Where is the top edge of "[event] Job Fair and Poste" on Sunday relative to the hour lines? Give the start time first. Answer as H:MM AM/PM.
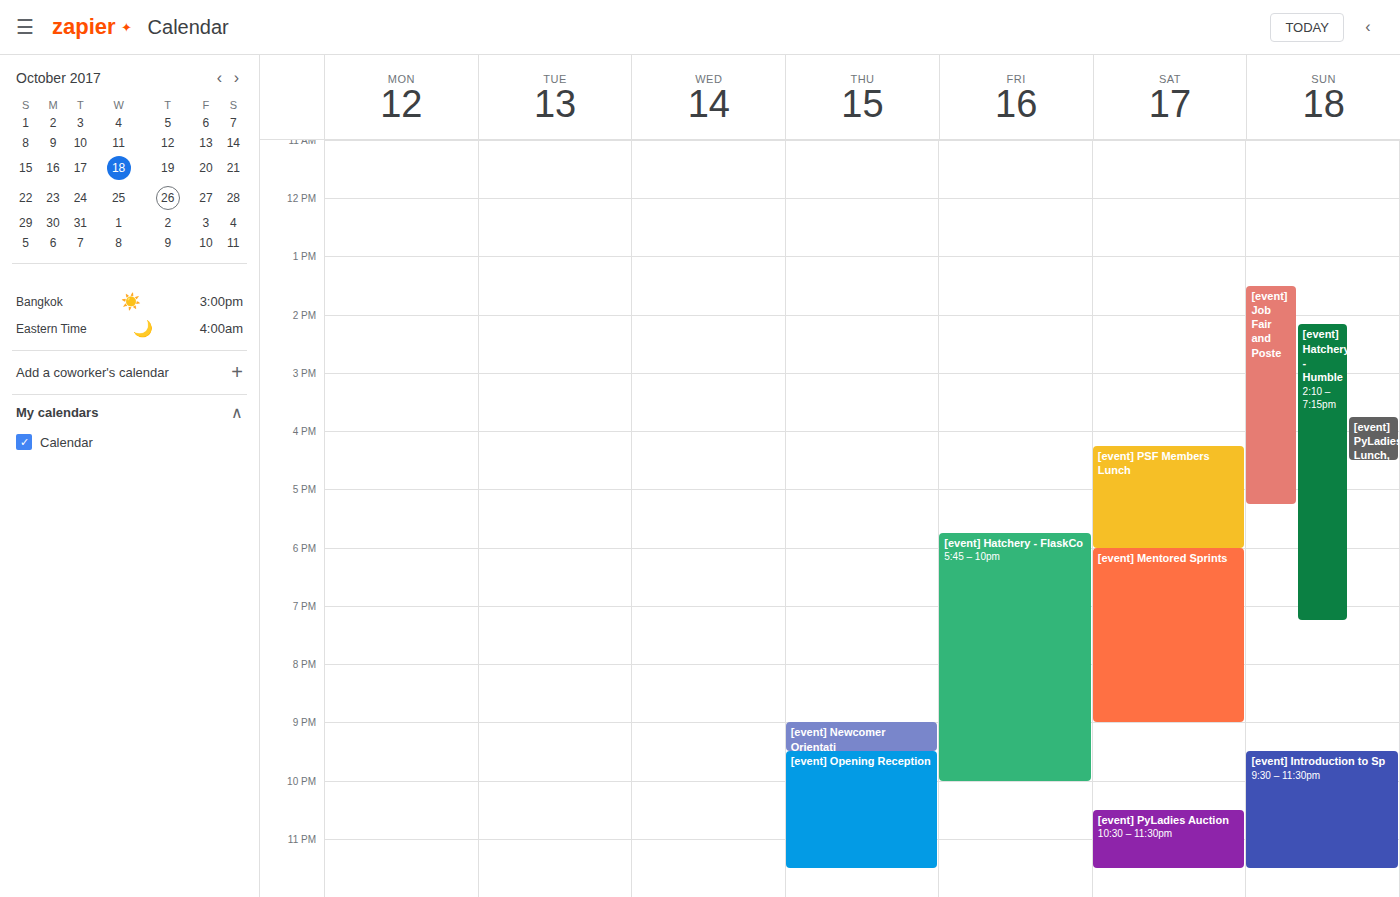
1:30 PM -- halfway between the 1 PM and 2 PM lines.